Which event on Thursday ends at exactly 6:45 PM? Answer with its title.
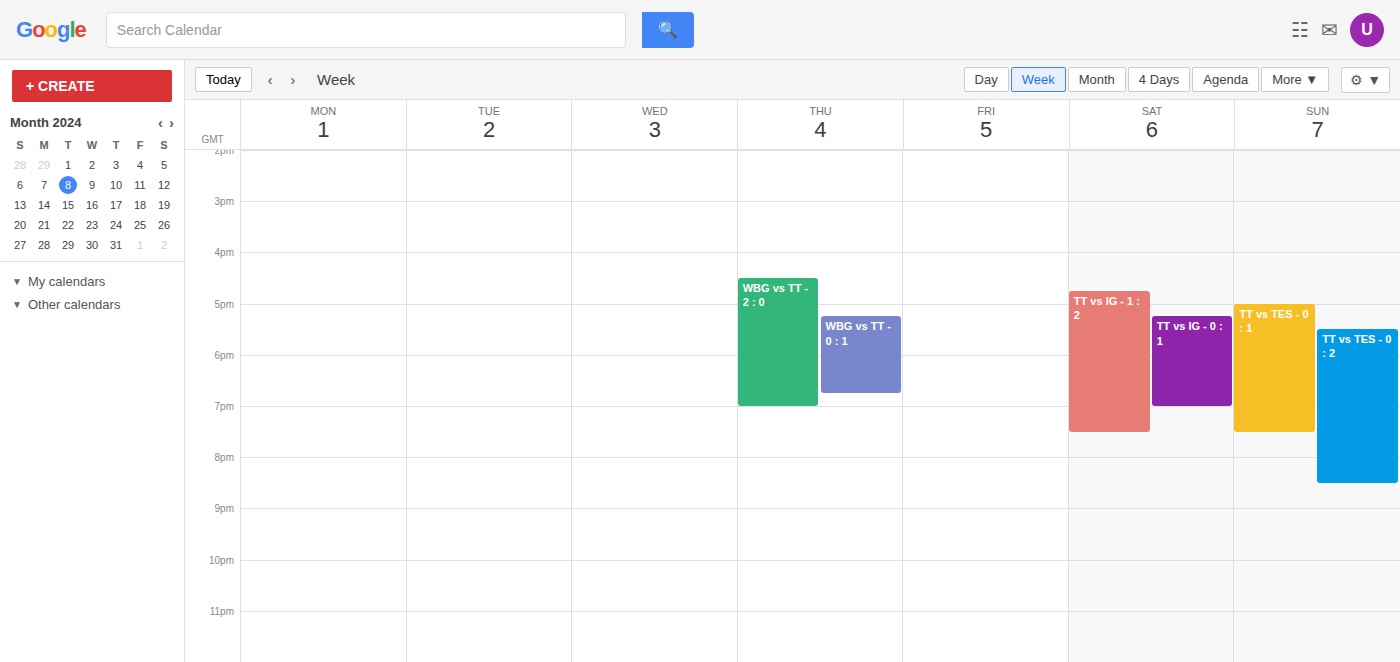
"WBG vs TT - 0 : 1"